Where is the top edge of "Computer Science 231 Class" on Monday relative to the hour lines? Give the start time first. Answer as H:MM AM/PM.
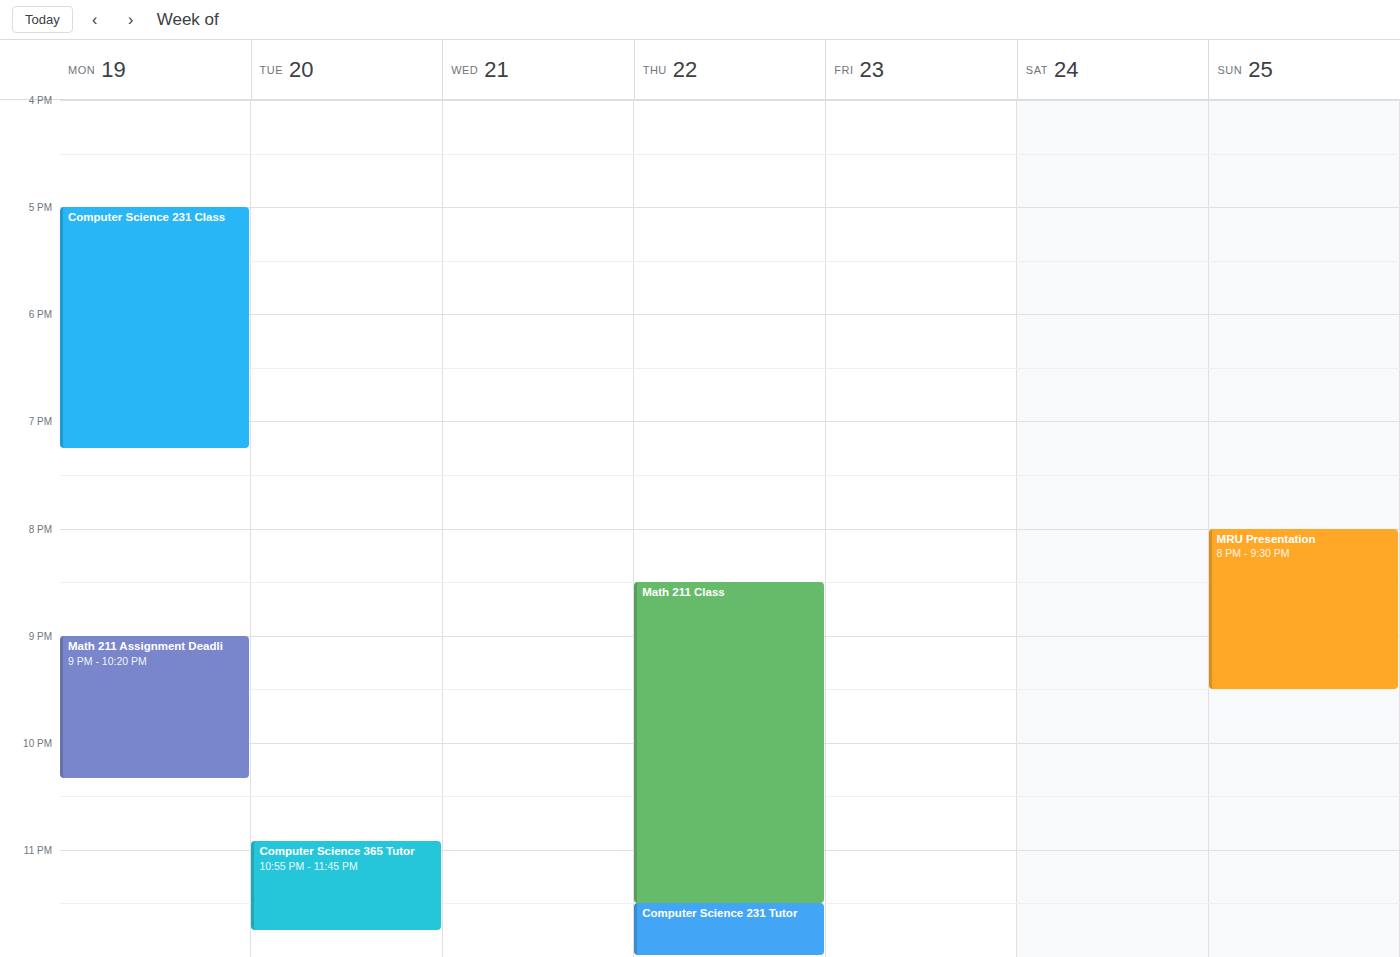
5:00 PM -- exactly on the 5 PM line.